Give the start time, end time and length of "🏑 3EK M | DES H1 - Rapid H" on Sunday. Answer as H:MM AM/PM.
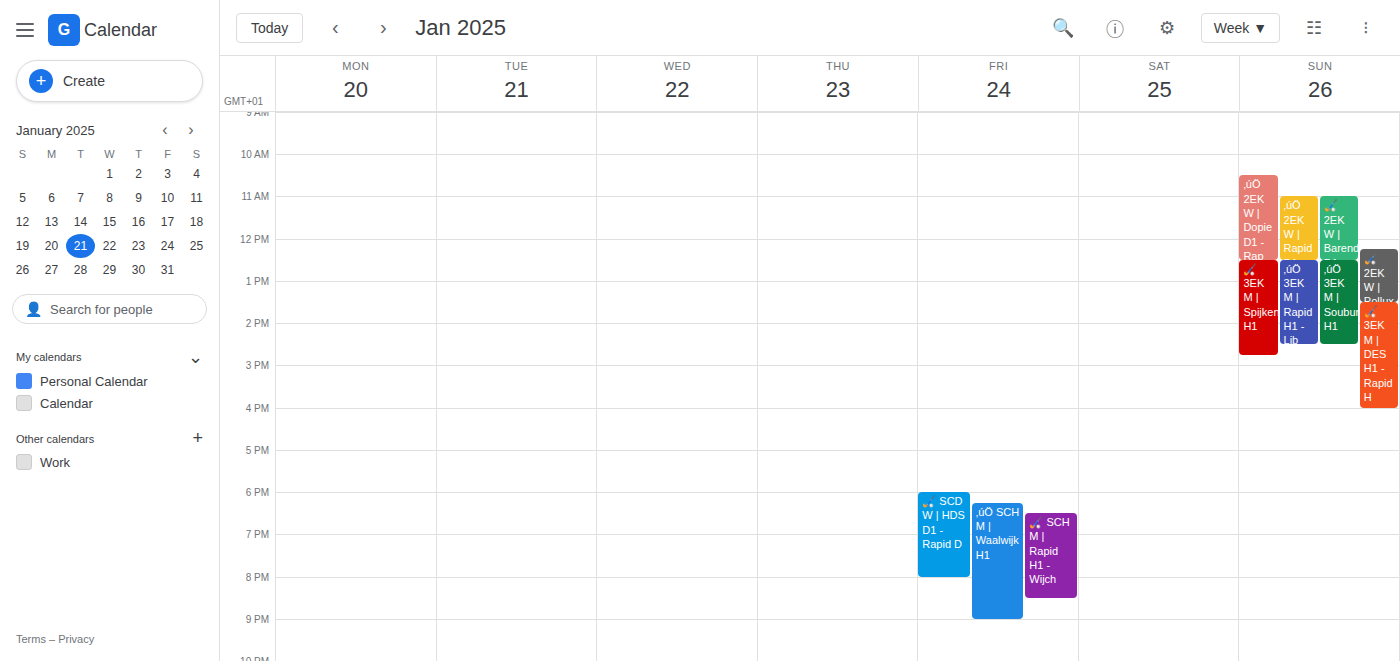
1:30 PM to 4:00 PM, 2 hours 30 minutes